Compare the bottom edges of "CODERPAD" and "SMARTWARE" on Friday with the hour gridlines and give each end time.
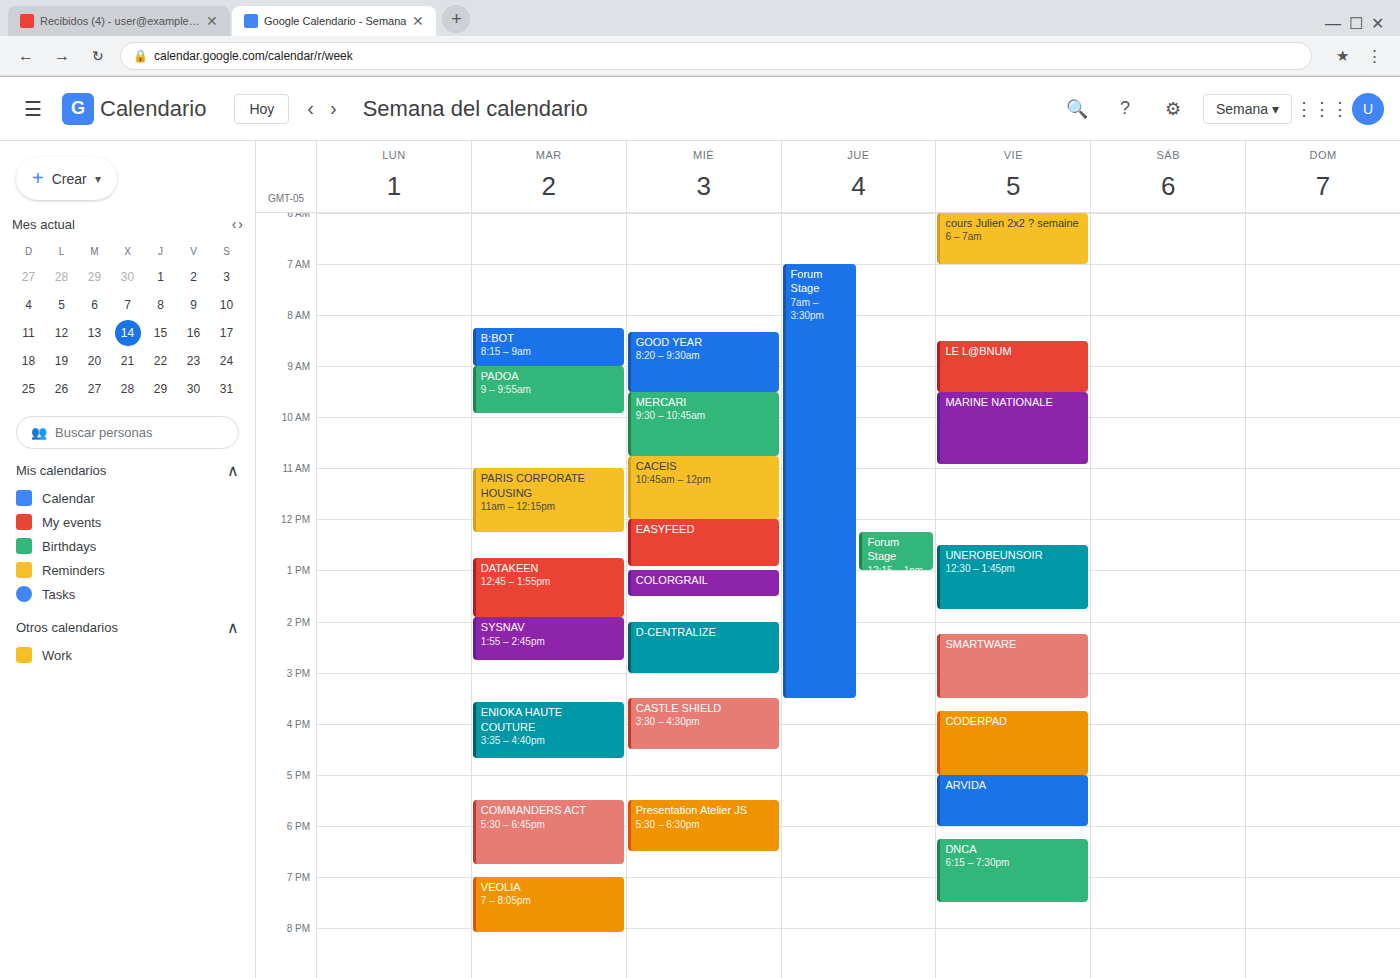
"CODERPAD": 5:00 PM, exactly on the 5 PM line. "SMARTWARE": 3:30 PM, halfway between the 3 PM and 4 PM lines.